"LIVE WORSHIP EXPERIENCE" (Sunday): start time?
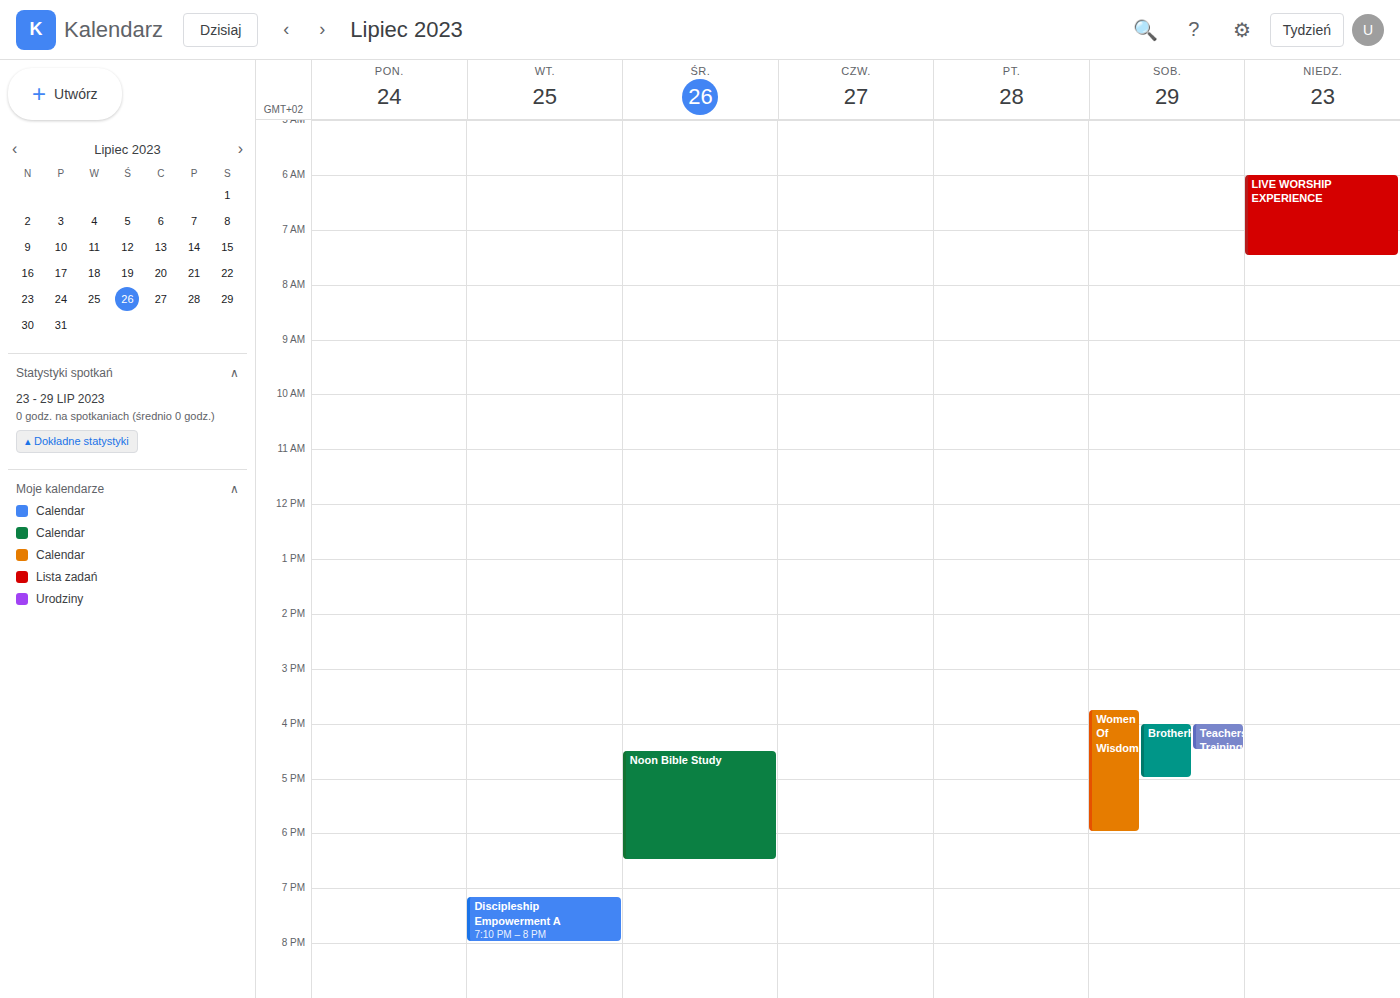
6:00 AM